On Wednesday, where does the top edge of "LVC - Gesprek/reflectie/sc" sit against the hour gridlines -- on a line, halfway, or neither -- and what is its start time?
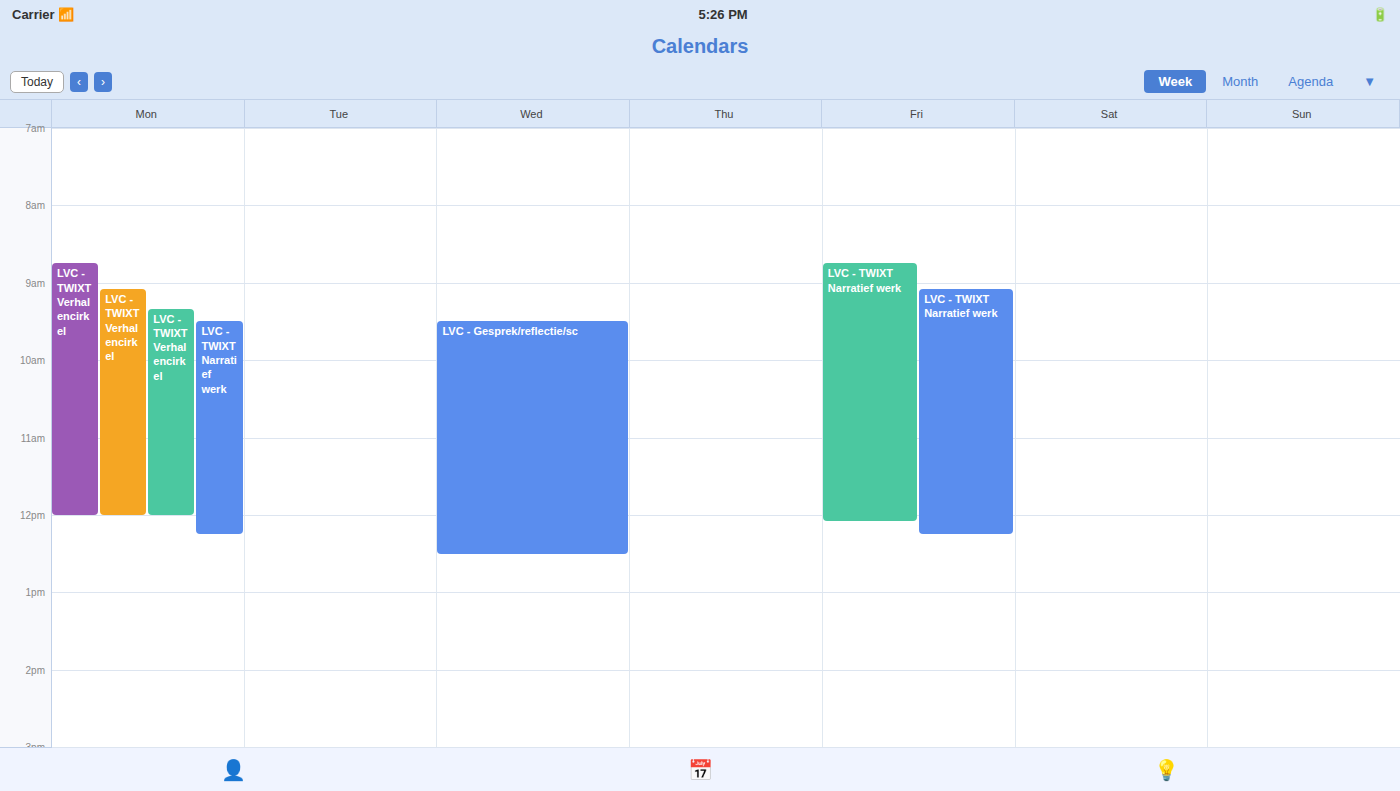
9:30 AM -- halfway between the 9 AM and 10 AM lines.